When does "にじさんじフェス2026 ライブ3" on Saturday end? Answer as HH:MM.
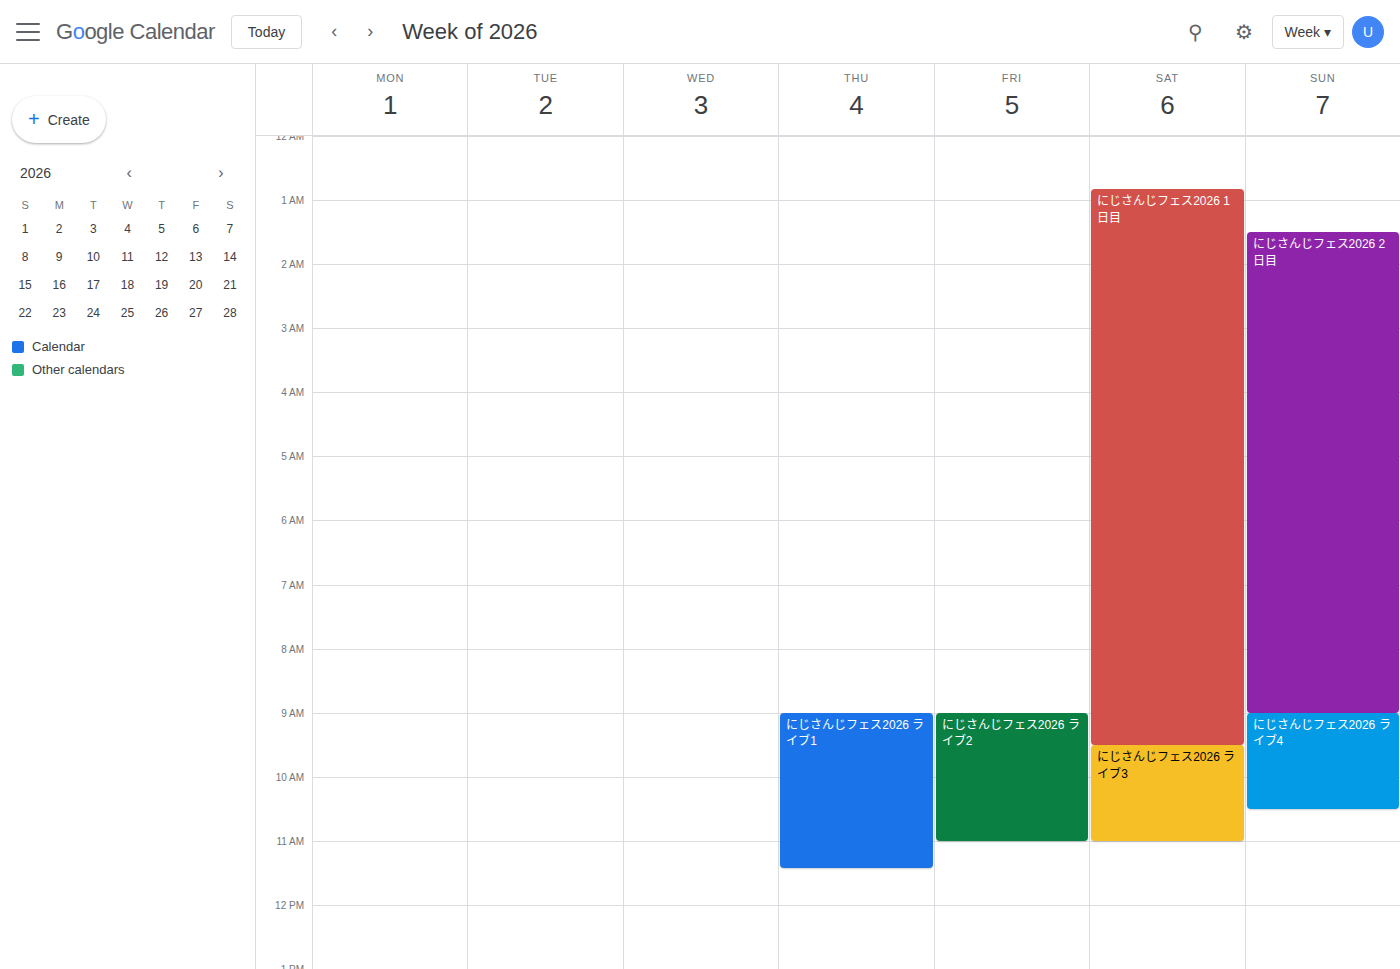
11:00